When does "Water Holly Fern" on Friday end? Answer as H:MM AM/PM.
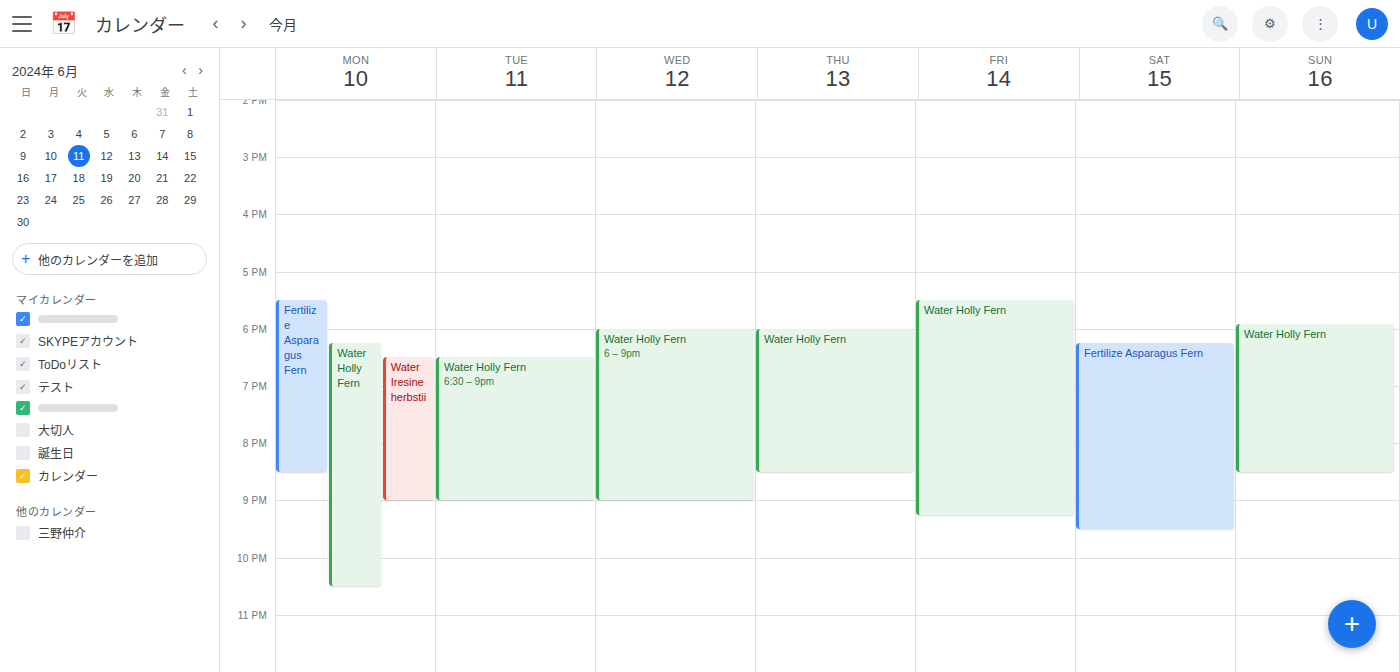
9:15 PM